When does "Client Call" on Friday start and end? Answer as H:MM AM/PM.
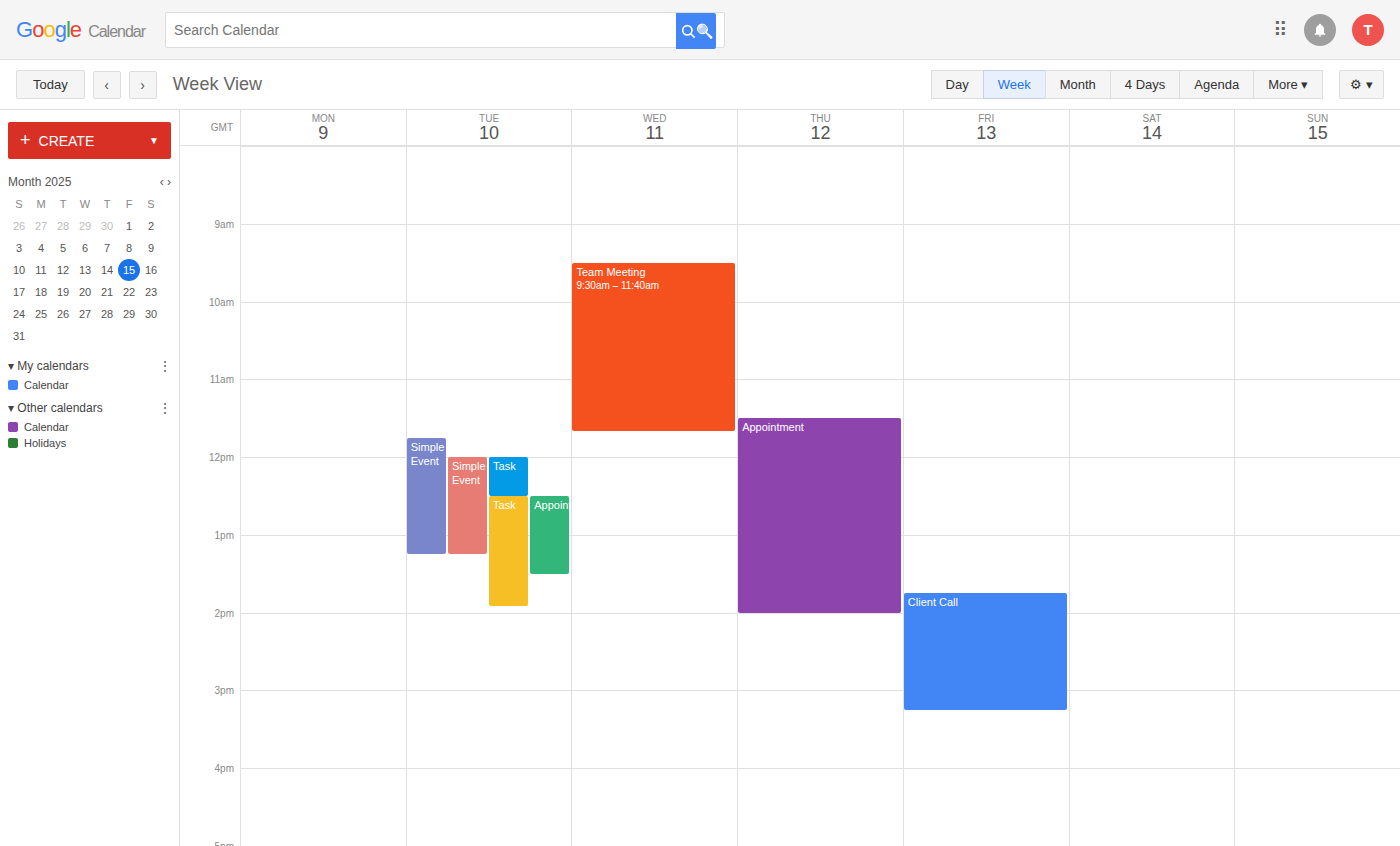
1:45 PM to 3:15 PM